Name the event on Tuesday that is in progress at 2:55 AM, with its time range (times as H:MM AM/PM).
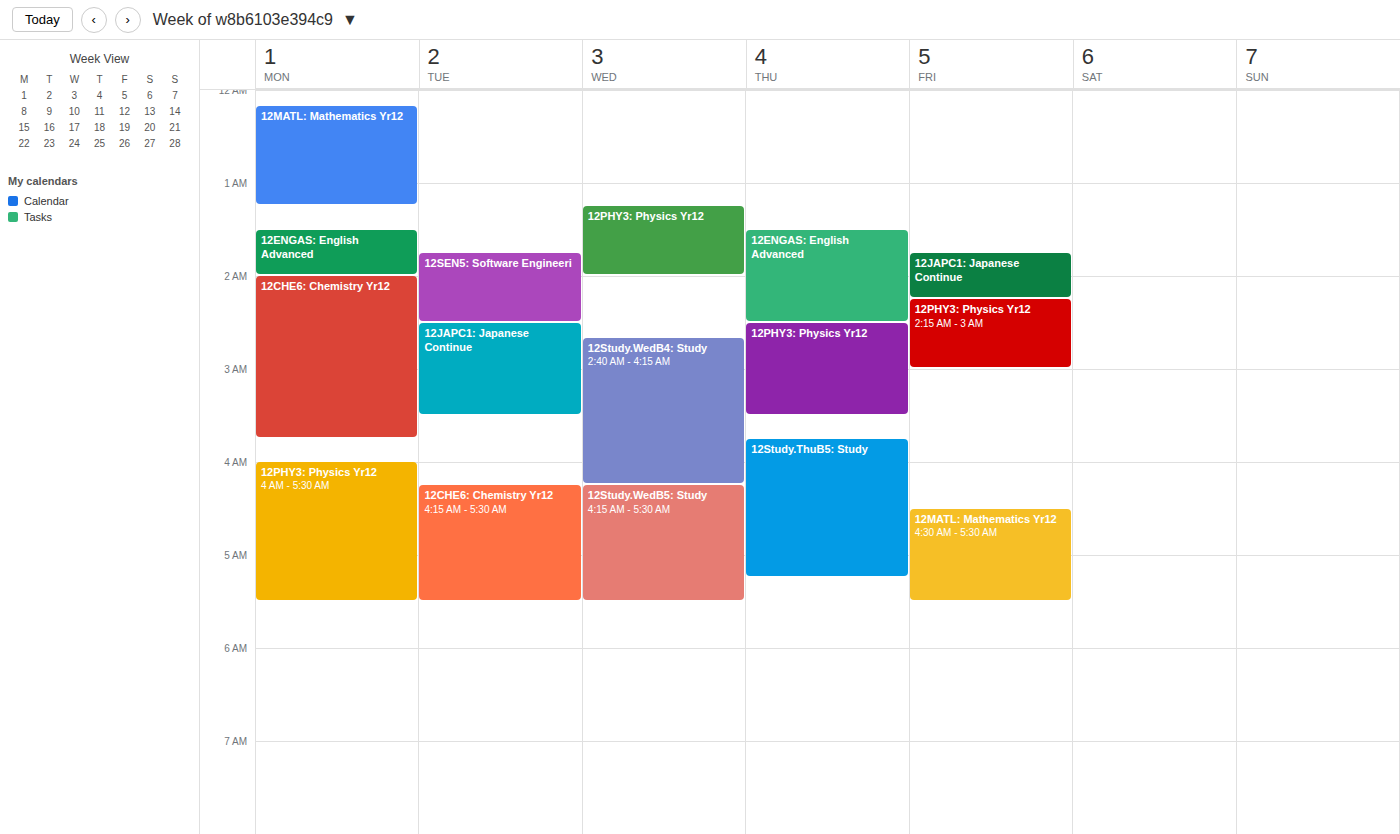
"12JAPC1: Japanese Continue", 2:30 AM to 3:30 AM